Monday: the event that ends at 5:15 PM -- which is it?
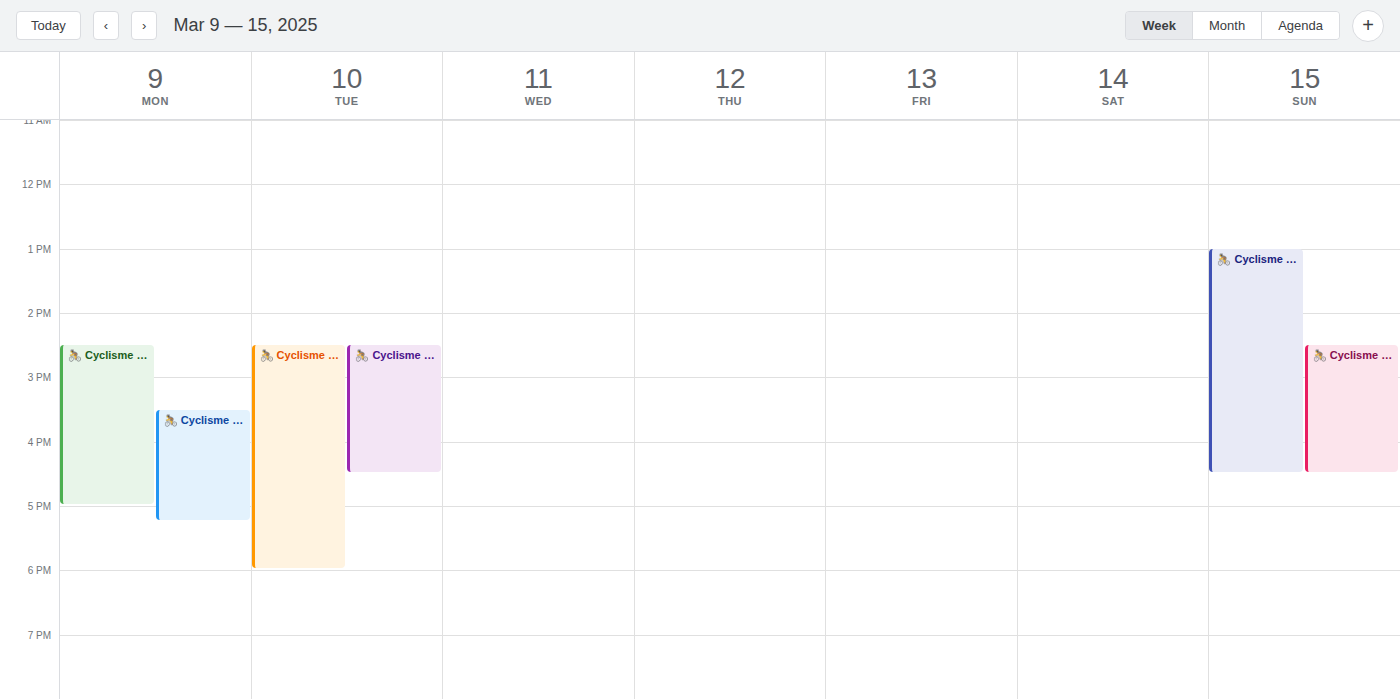
"🚴 Cyclisme - Samyn Classic"